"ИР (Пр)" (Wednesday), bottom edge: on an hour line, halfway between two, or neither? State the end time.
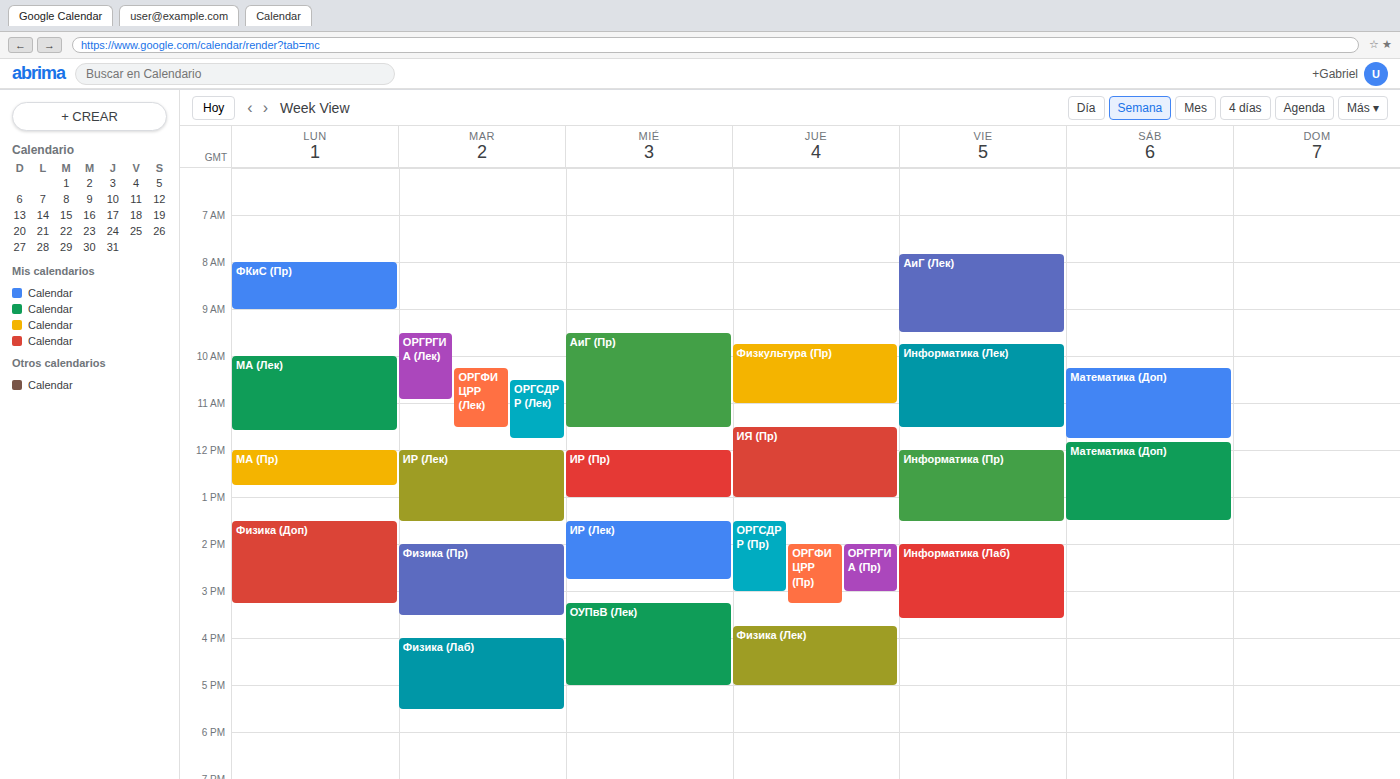
1:00 PM -- exactly on the 1 PM line.